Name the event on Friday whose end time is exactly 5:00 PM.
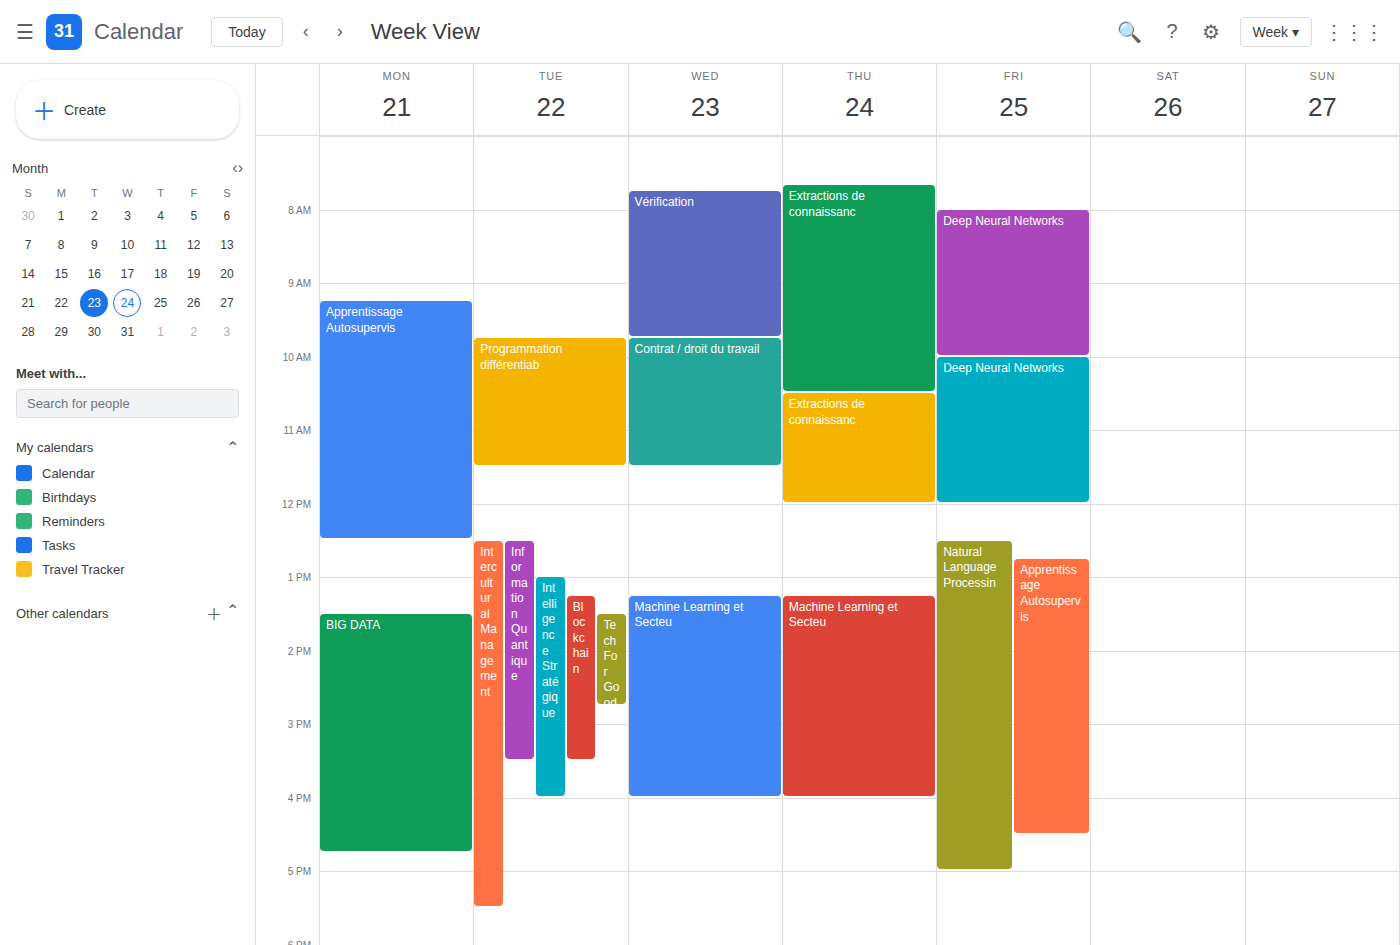
"Natural Language Processin"